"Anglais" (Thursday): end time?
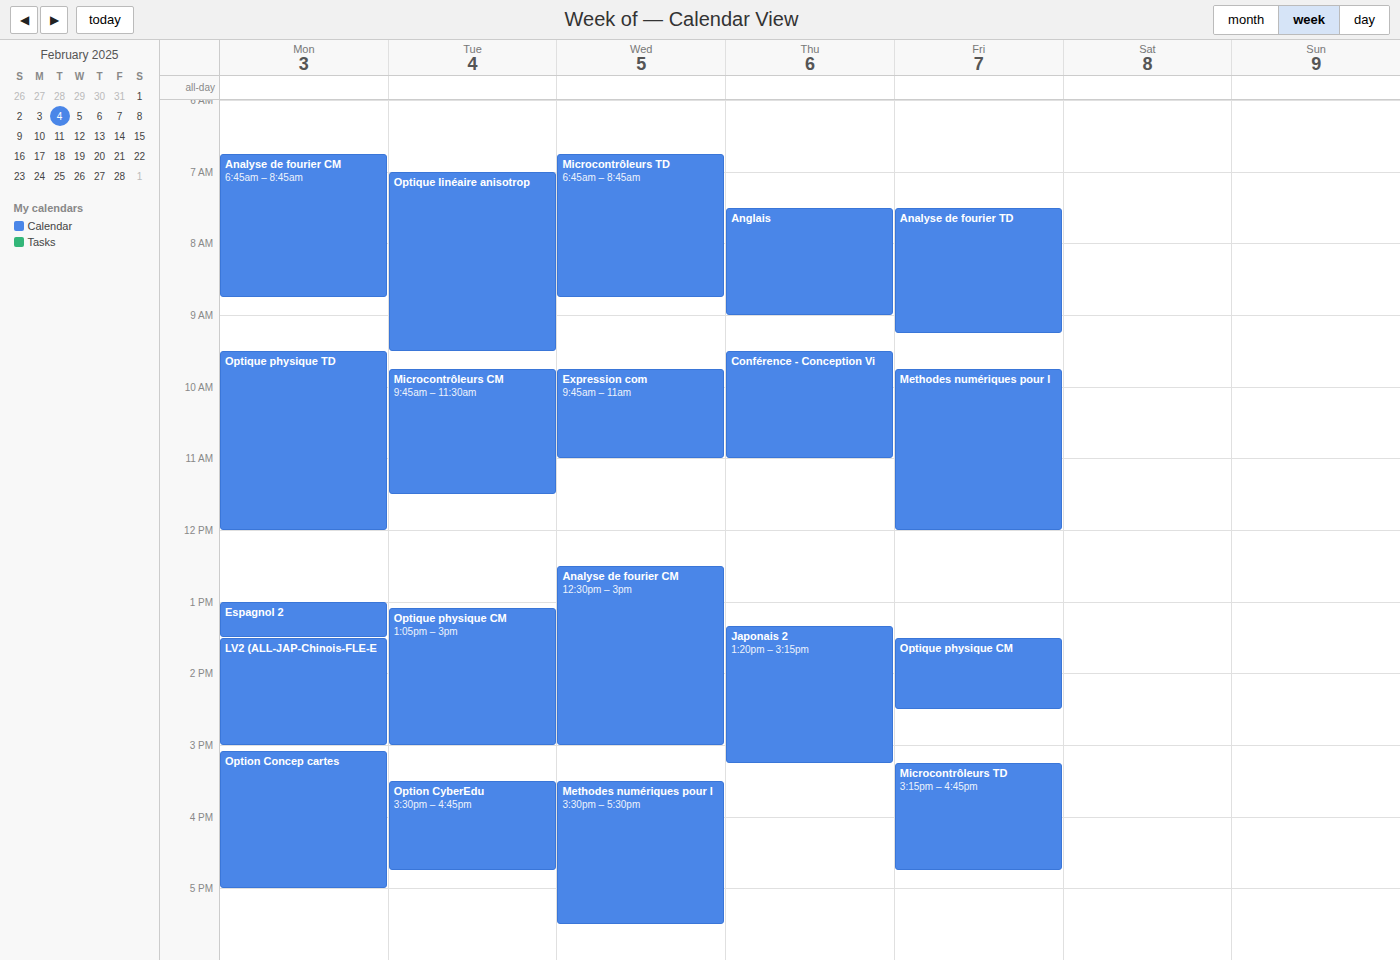
9:00 AM